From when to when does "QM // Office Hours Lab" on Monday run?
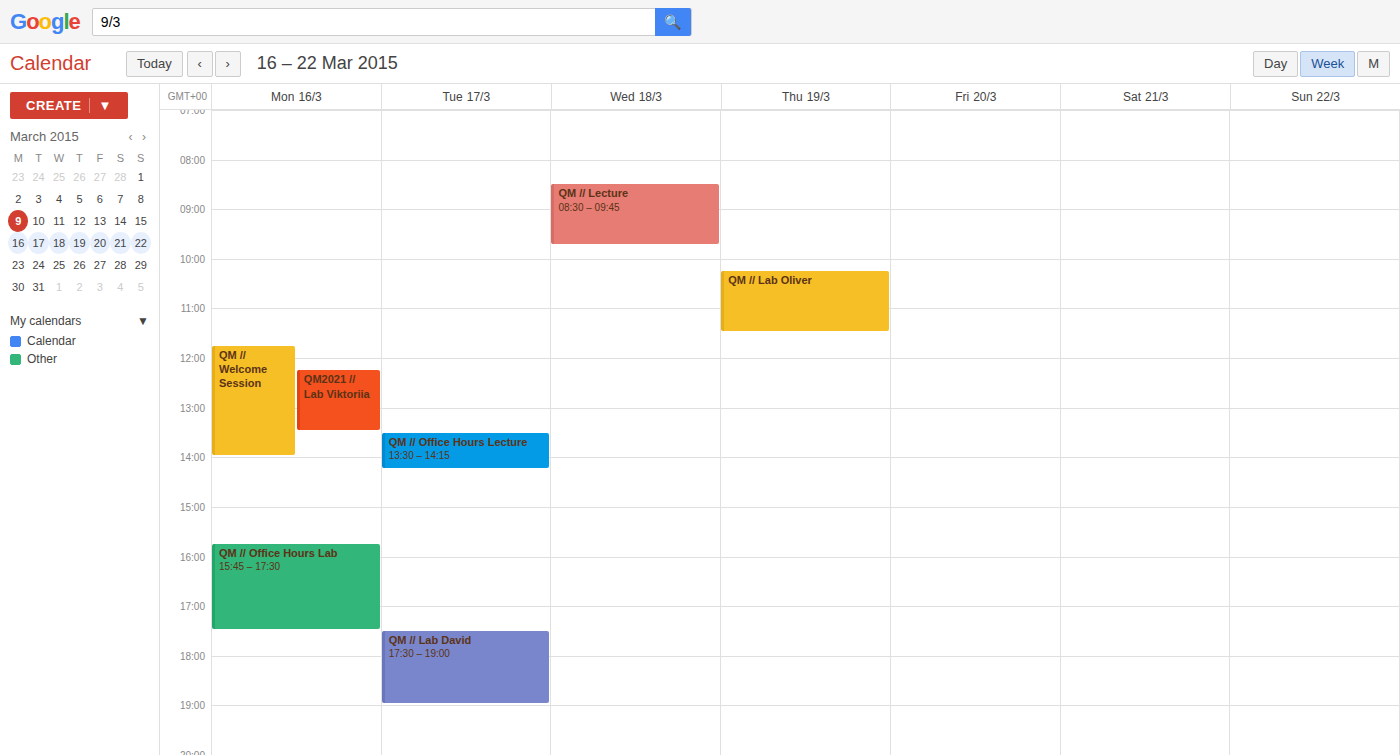
3:45 PM to 5:30 PM